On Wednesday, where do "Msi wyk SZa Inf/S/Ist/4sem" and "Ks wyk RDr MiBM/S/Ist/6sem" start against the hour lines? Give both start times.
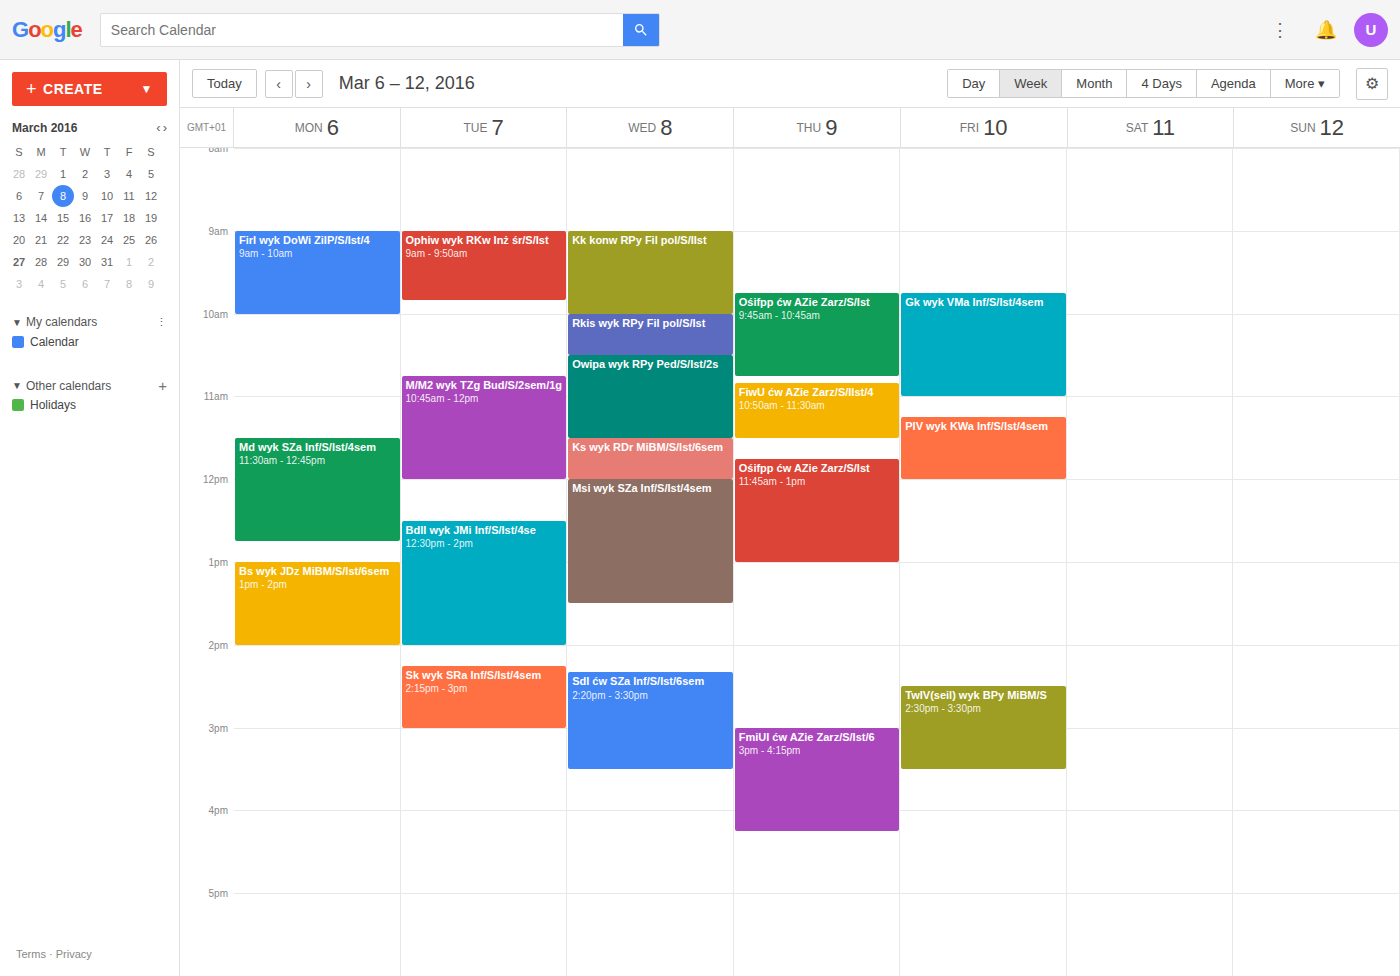
"Msi wyk SZa Inf/S/Ist/4sem": 12:00, exactly on the 12:00 line. "Ks wyk RDr MiBM/S/Ist/6sem": 11:30, halfway between the 11:00 and 12:00 lines.